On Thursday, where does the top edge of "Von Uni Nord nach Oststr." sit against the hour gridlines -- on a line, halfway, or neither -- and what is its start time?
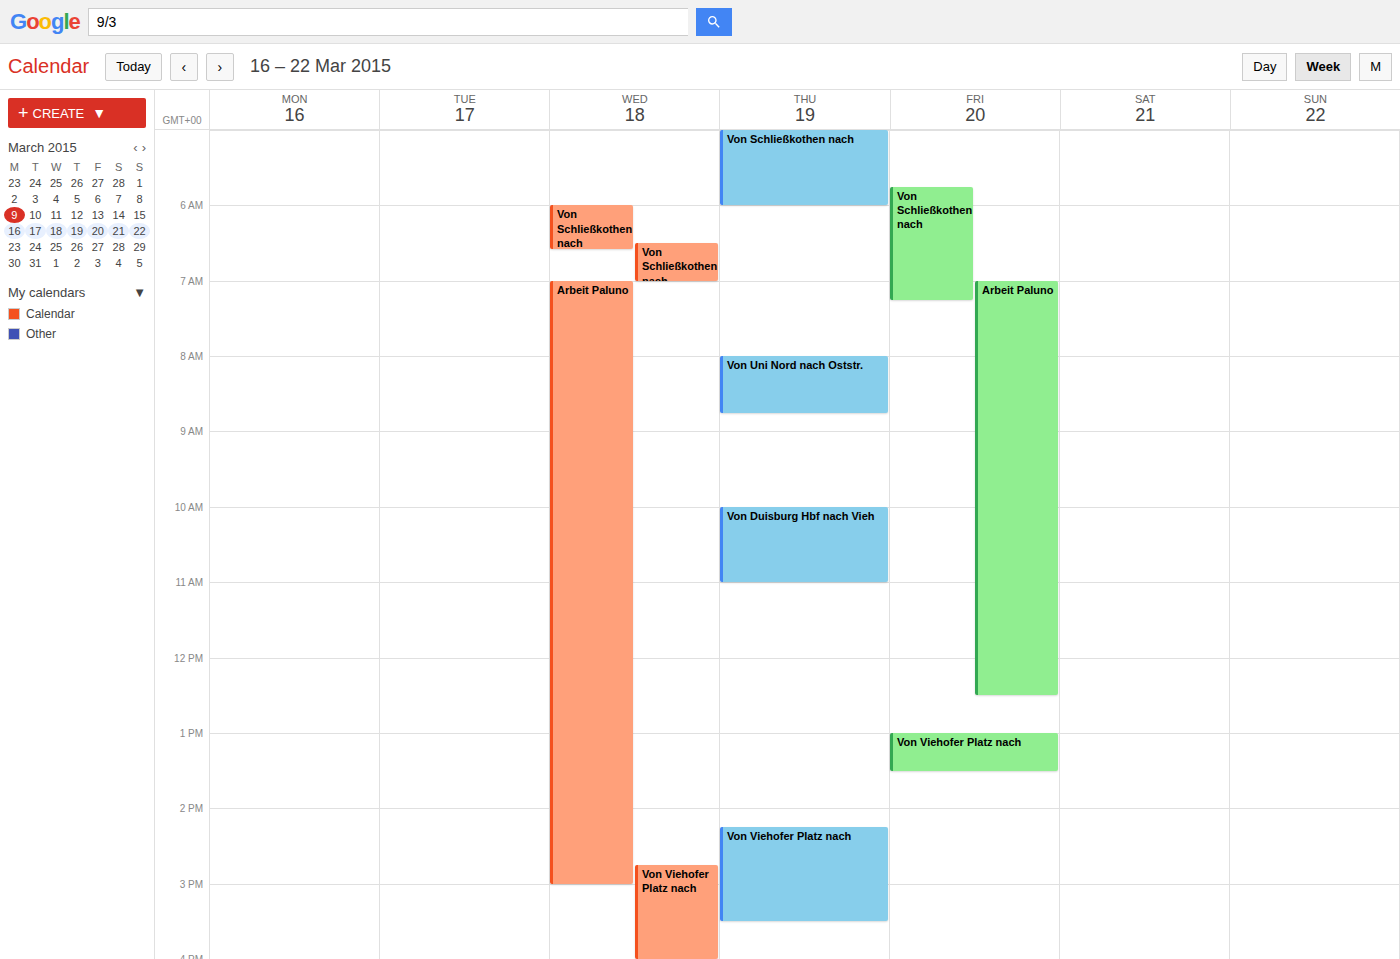
8:00 AM -- exactly on the 8 AM line.